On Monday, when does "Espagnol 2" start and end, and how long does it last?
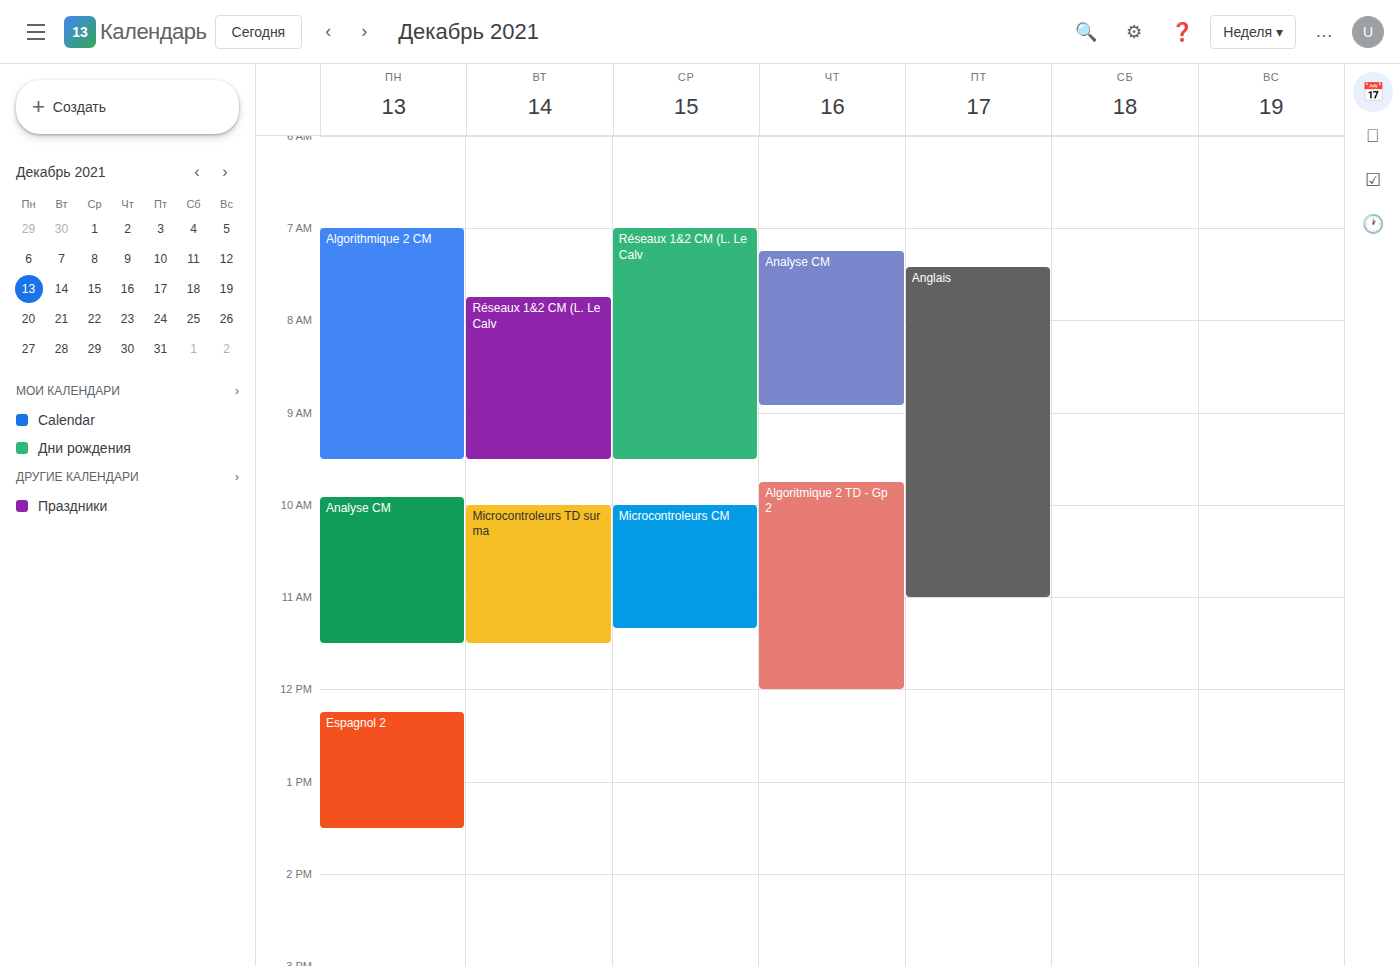
12:15 PM to 1:30 PM, 1 hour 15 minutes